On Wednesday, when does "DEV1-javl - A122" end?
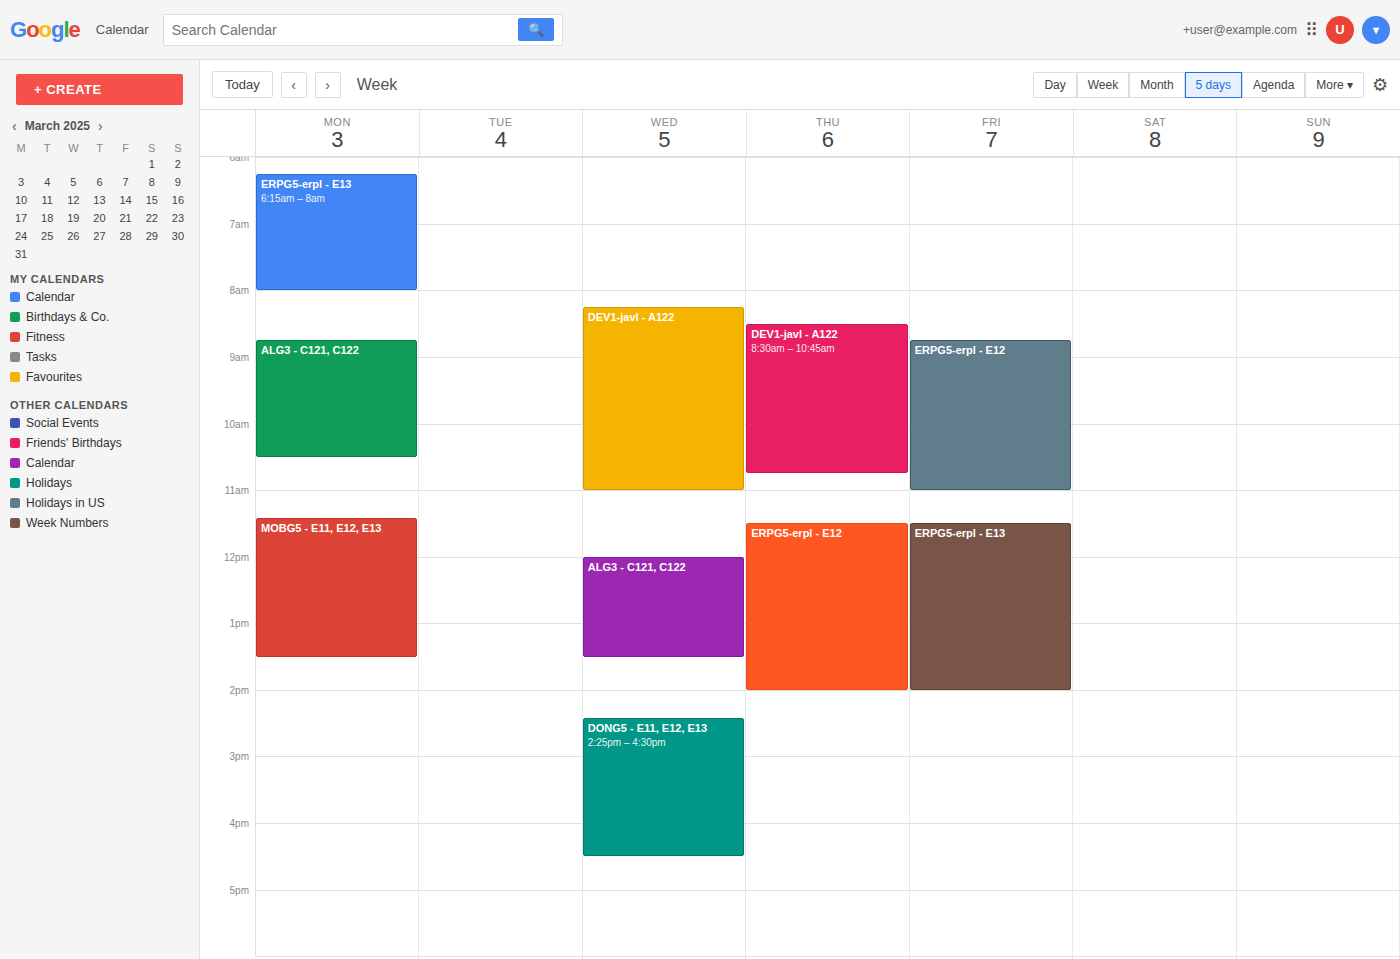
11:00